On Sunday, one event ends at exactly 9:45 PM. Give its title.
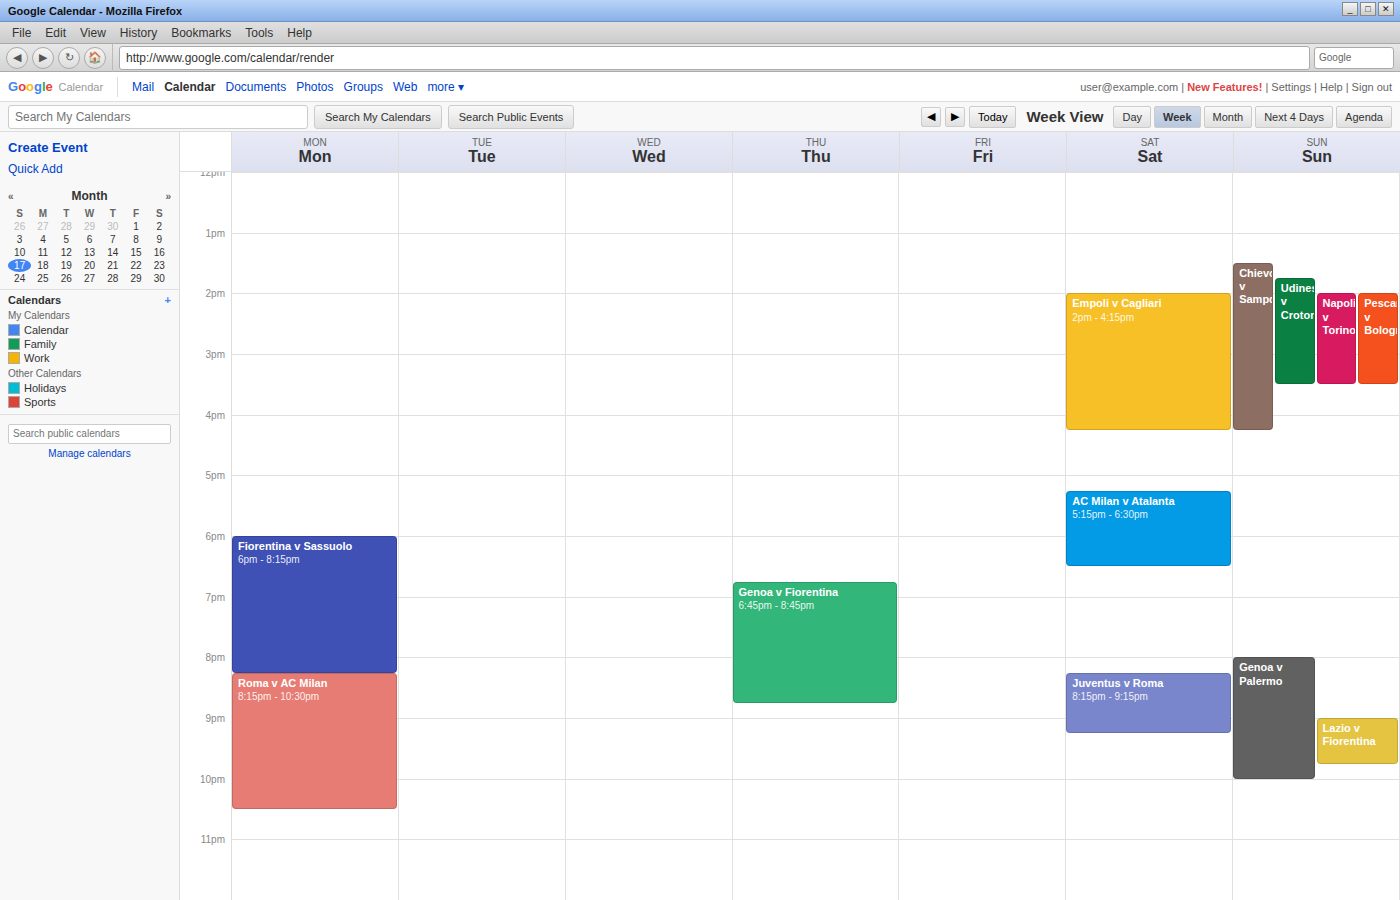
"Lazio v Fiorentina"